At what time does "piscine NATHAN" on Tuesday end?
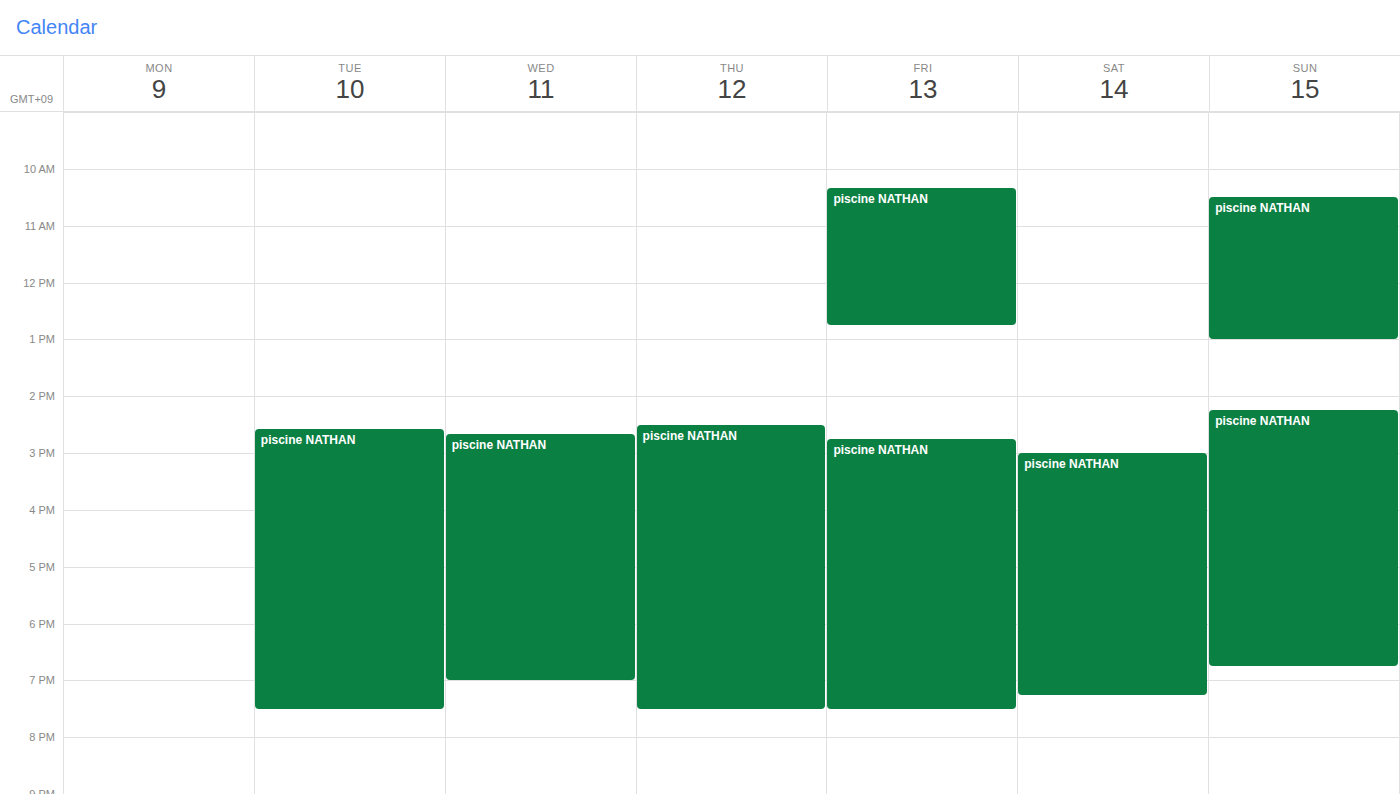
19:30